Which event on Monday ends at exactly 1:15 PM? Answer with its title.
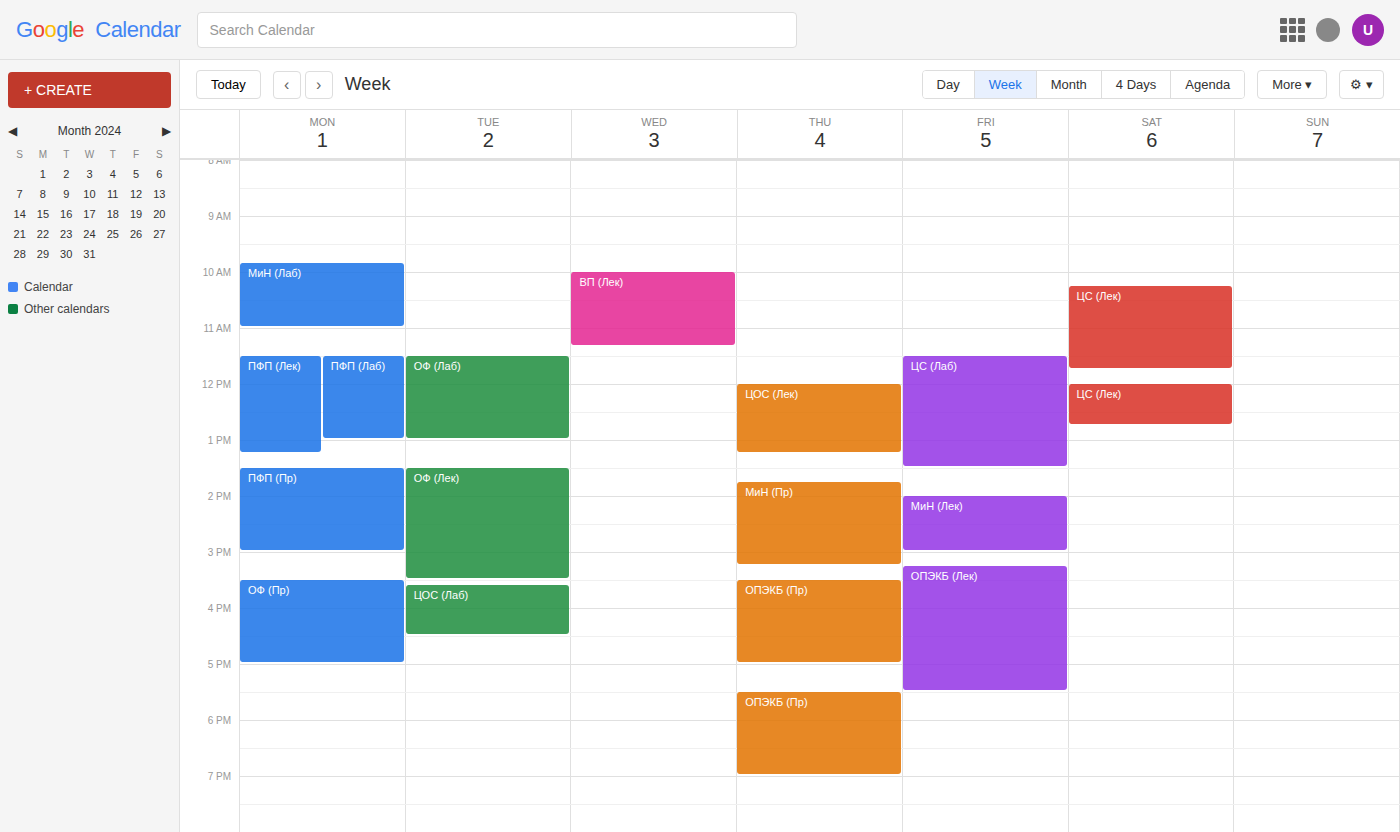
"ПФП (Лек)"